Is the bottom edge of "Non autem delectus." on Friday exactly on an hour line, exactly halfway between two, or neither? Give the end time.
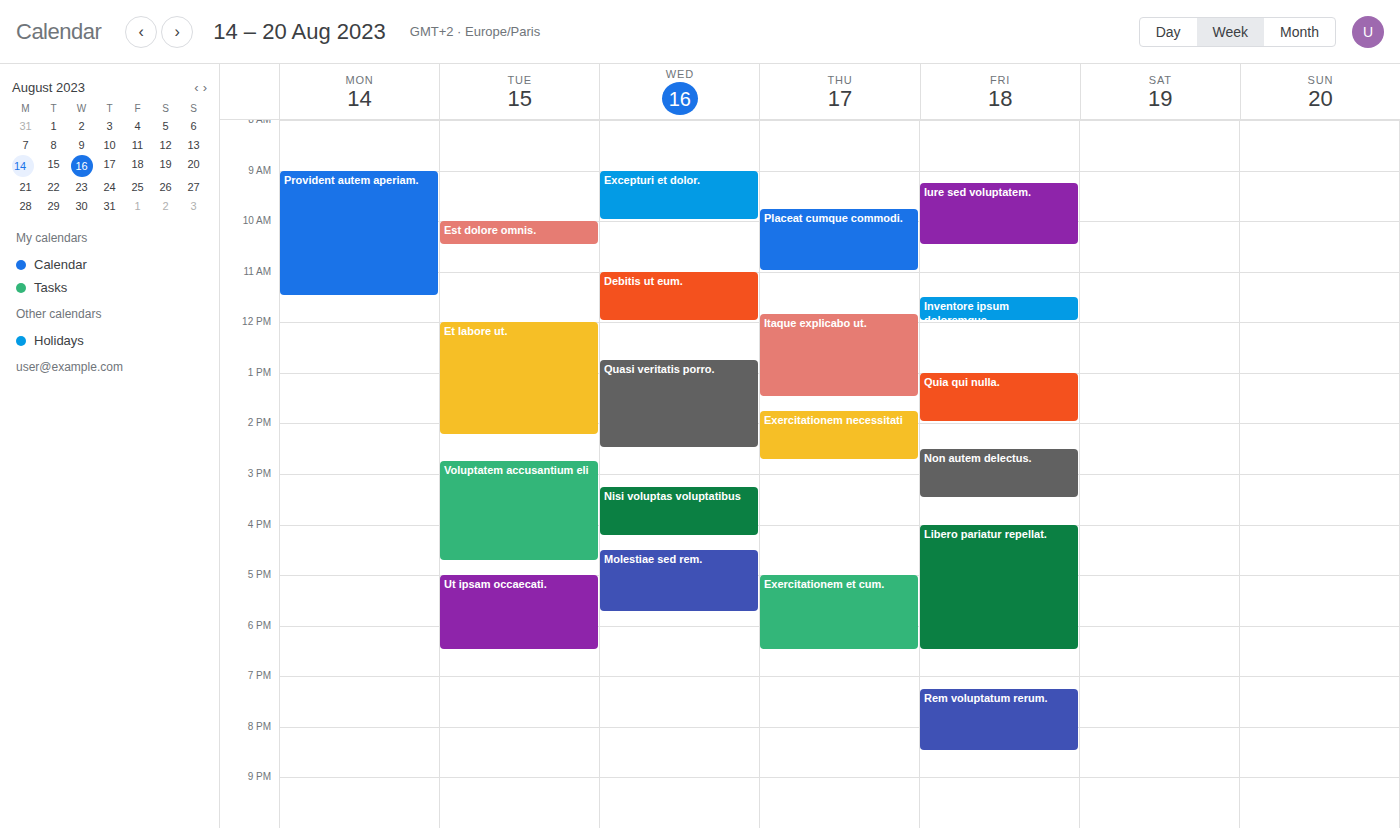
15:30 -- halfway between the 15:00 and 16:00 lines.